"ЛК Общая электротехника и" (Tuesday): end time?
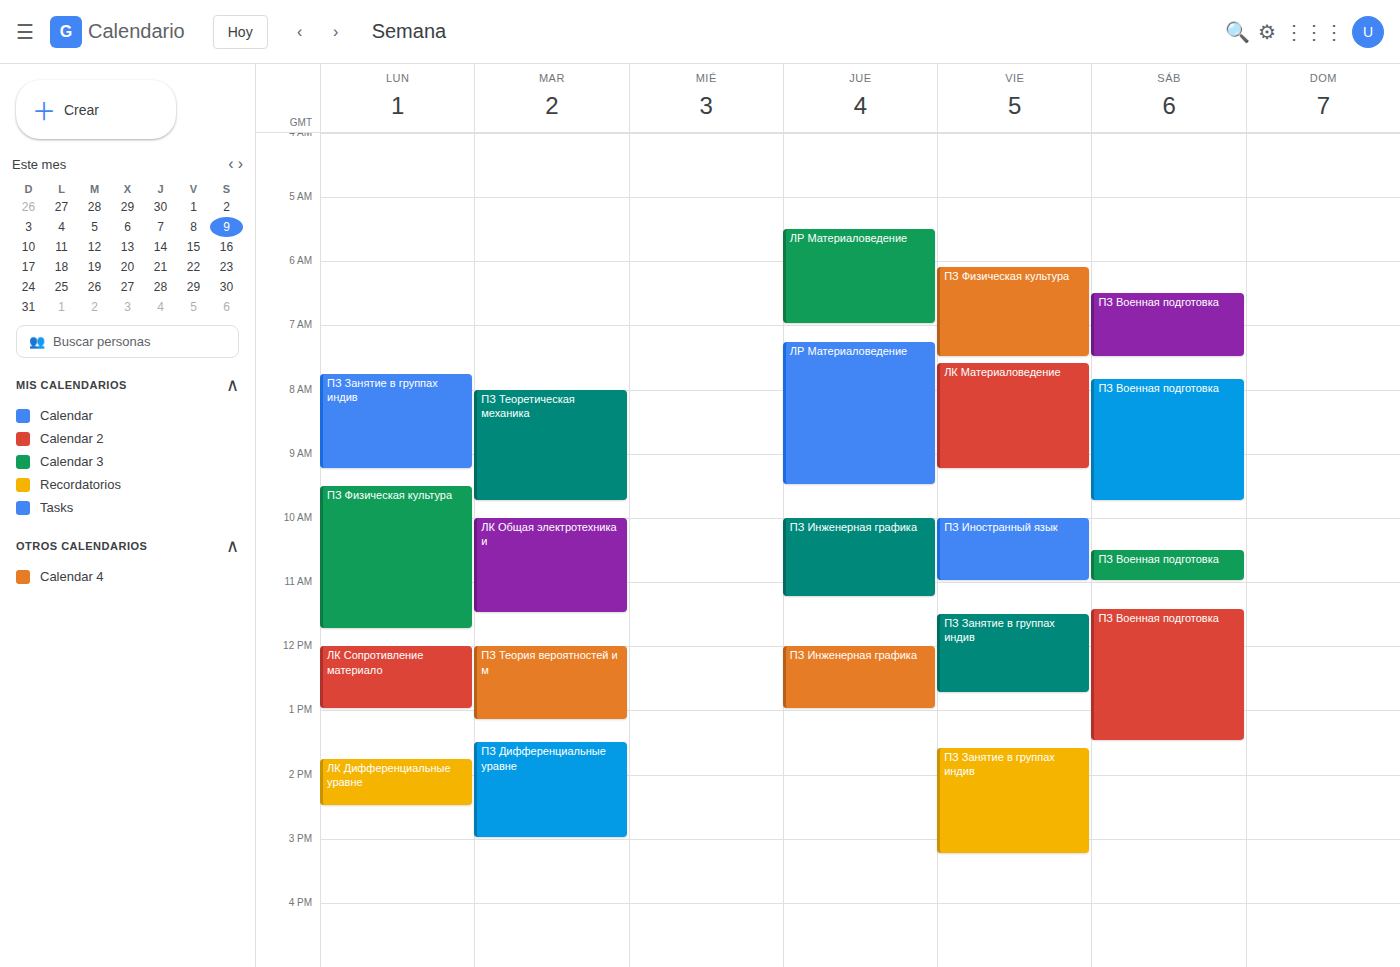
11:30 AM